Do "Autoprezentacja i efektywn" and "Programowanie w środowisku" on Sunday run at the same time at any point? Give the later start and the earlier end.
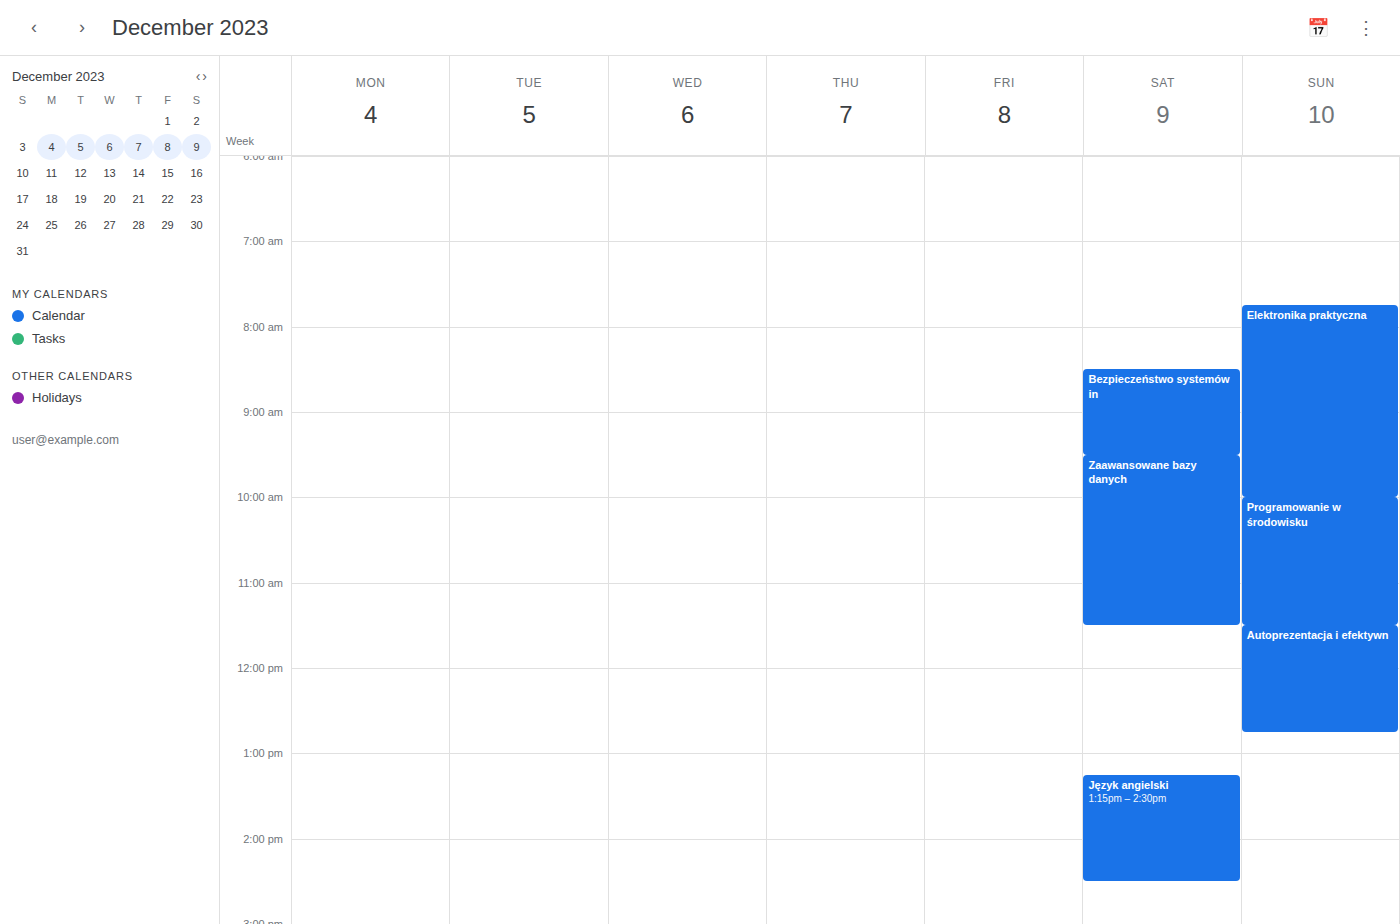
"Programowanie w środowisku" ends at 11:30, exactly when "Autoprezentacja i efektywn" starts -- they touch but do not overlap.